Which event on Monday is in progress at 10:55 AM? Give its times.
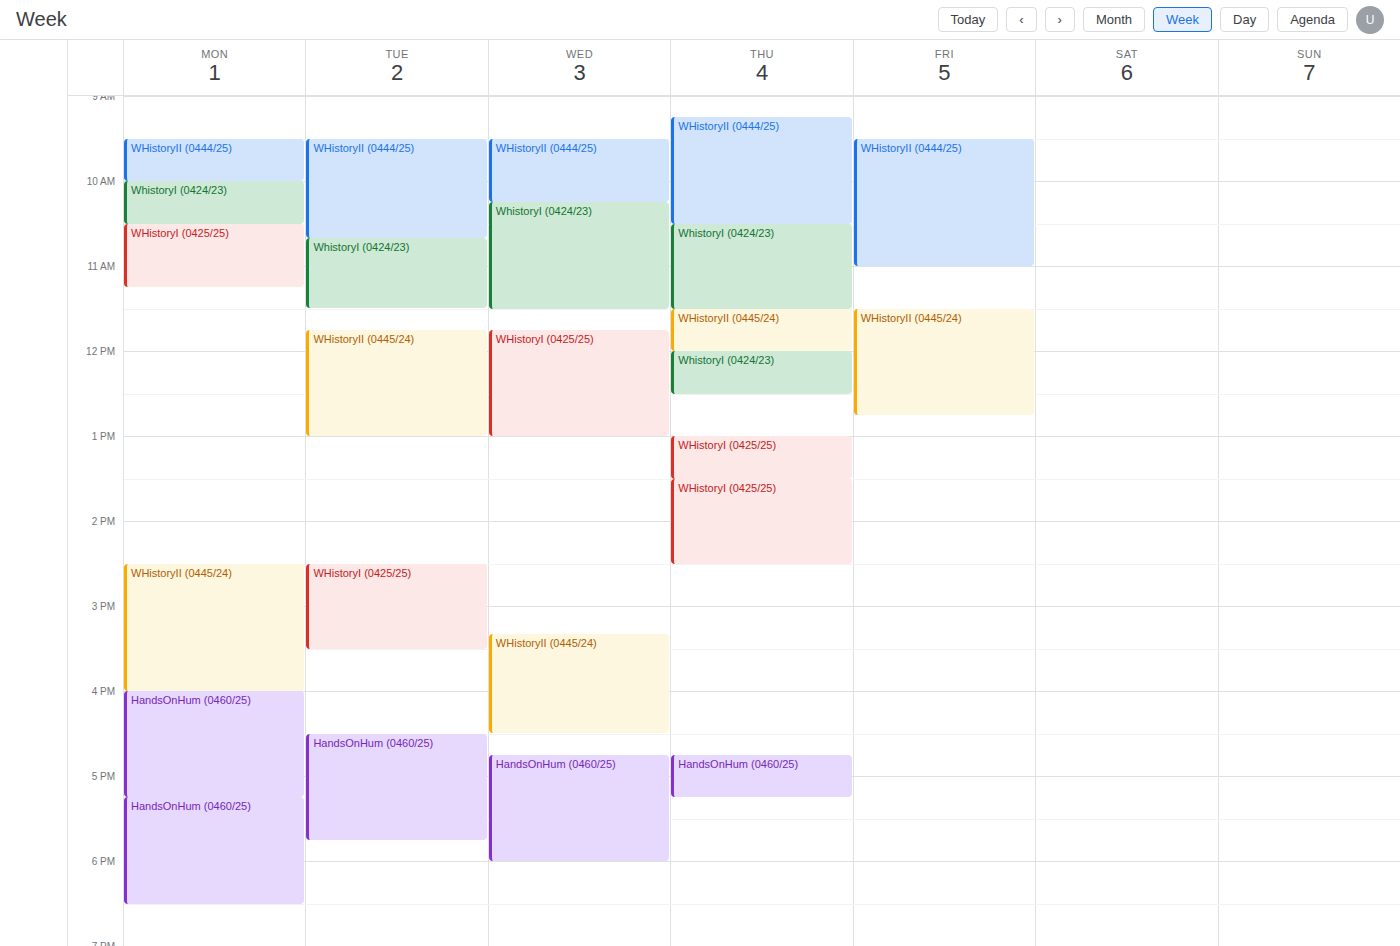
"WHistoryI (0425/25)", 10:30 AM to 11:15 AM